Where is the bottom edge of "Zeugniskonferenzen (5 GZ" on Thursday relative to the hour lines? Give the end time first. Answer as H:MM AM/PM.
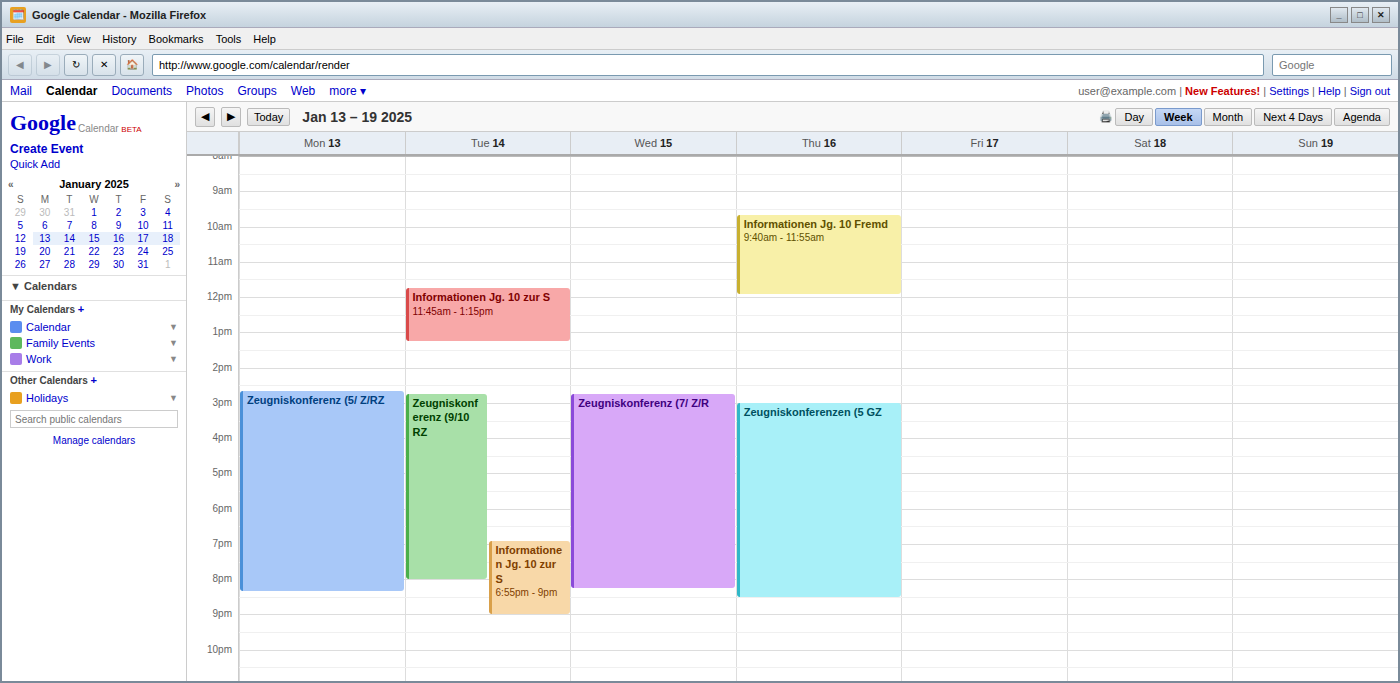
8:30 PM -- halfway between the 8 PM and 9 PM lines.